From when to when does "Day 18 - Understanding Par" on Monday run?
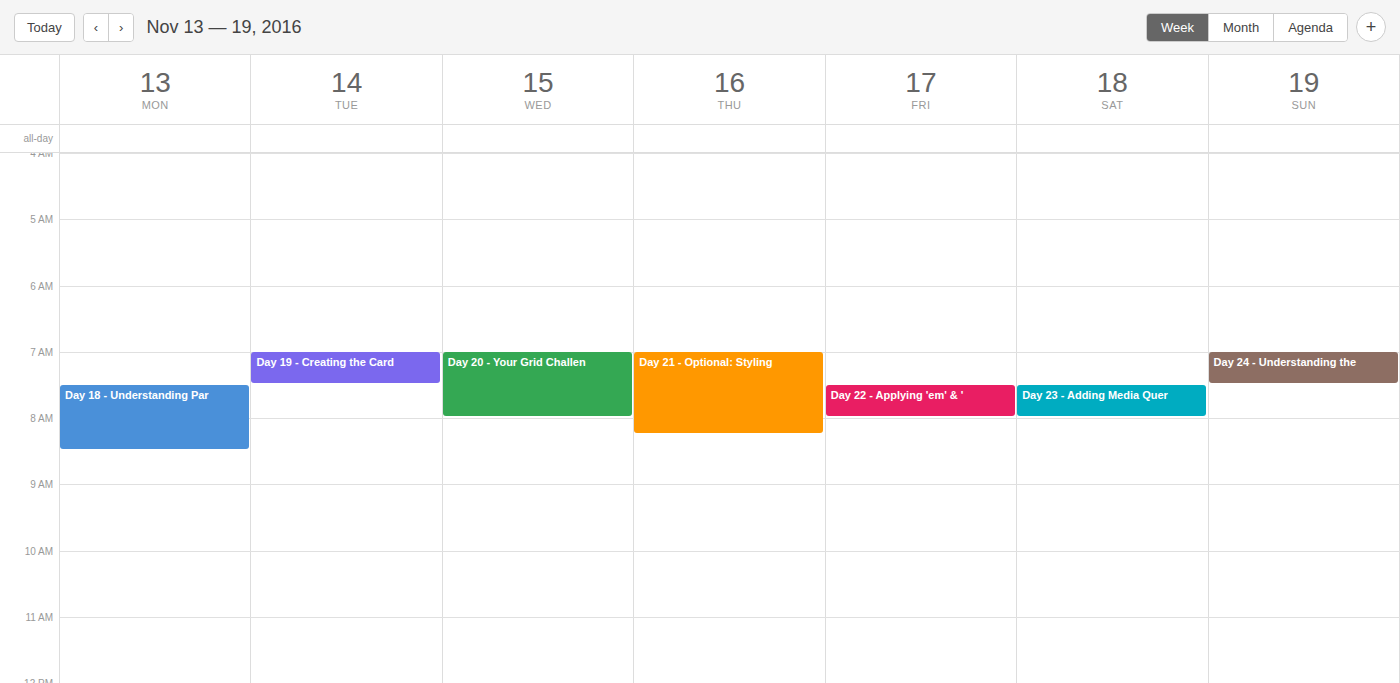
07:30 to 08:30